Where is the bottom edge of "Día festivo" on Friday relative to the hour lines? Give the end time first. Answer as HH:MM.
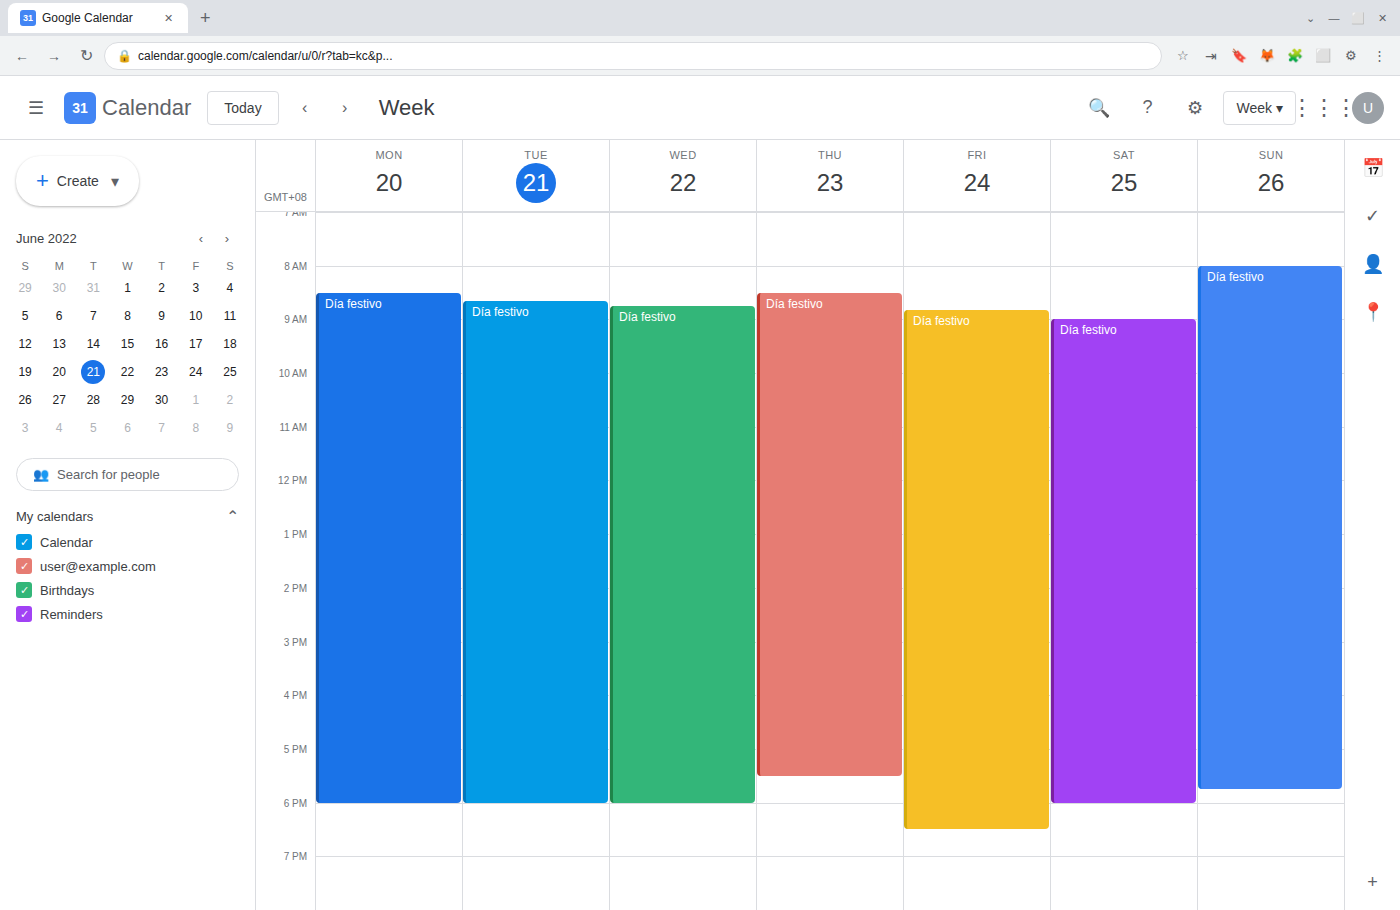
18:30 -- halfway between the 18:00 and 19:00 lines.